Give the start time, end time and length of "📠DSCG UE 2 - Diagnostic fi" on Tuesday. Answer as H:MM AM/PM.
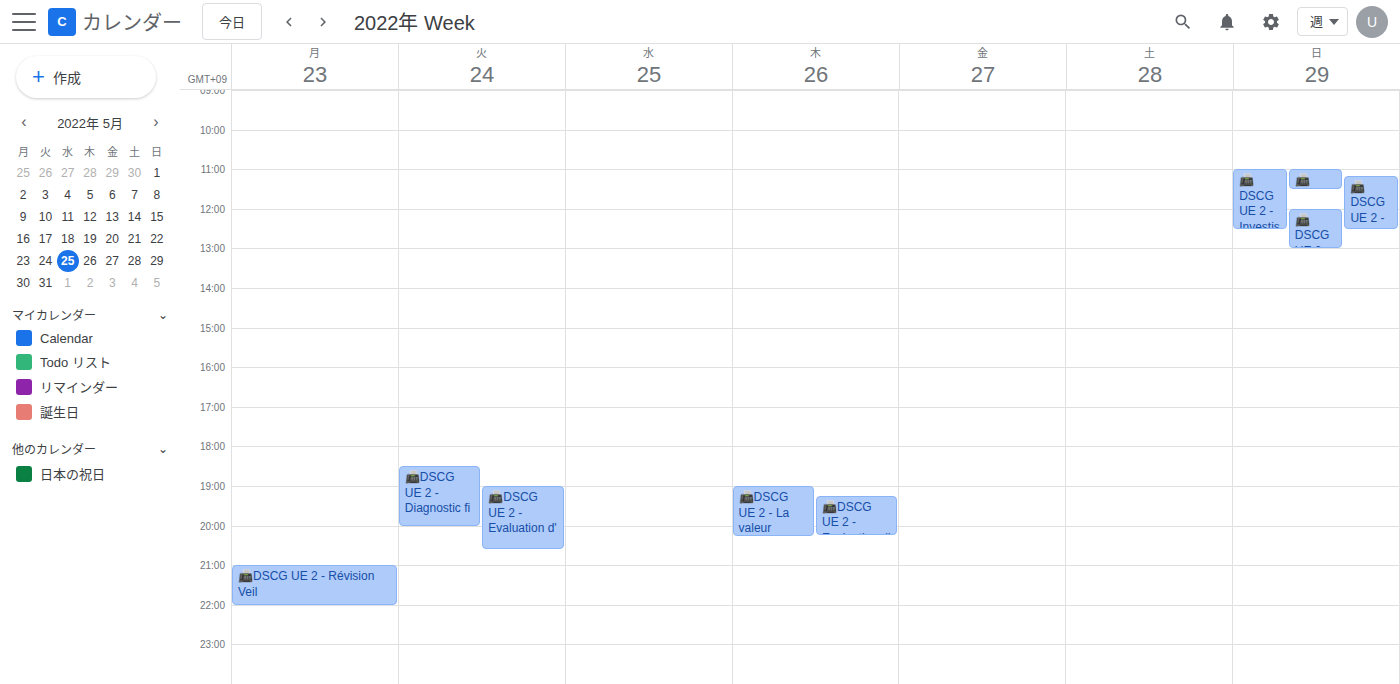
6:30 PM to 8:00 PM, 1 hour 30 minutes